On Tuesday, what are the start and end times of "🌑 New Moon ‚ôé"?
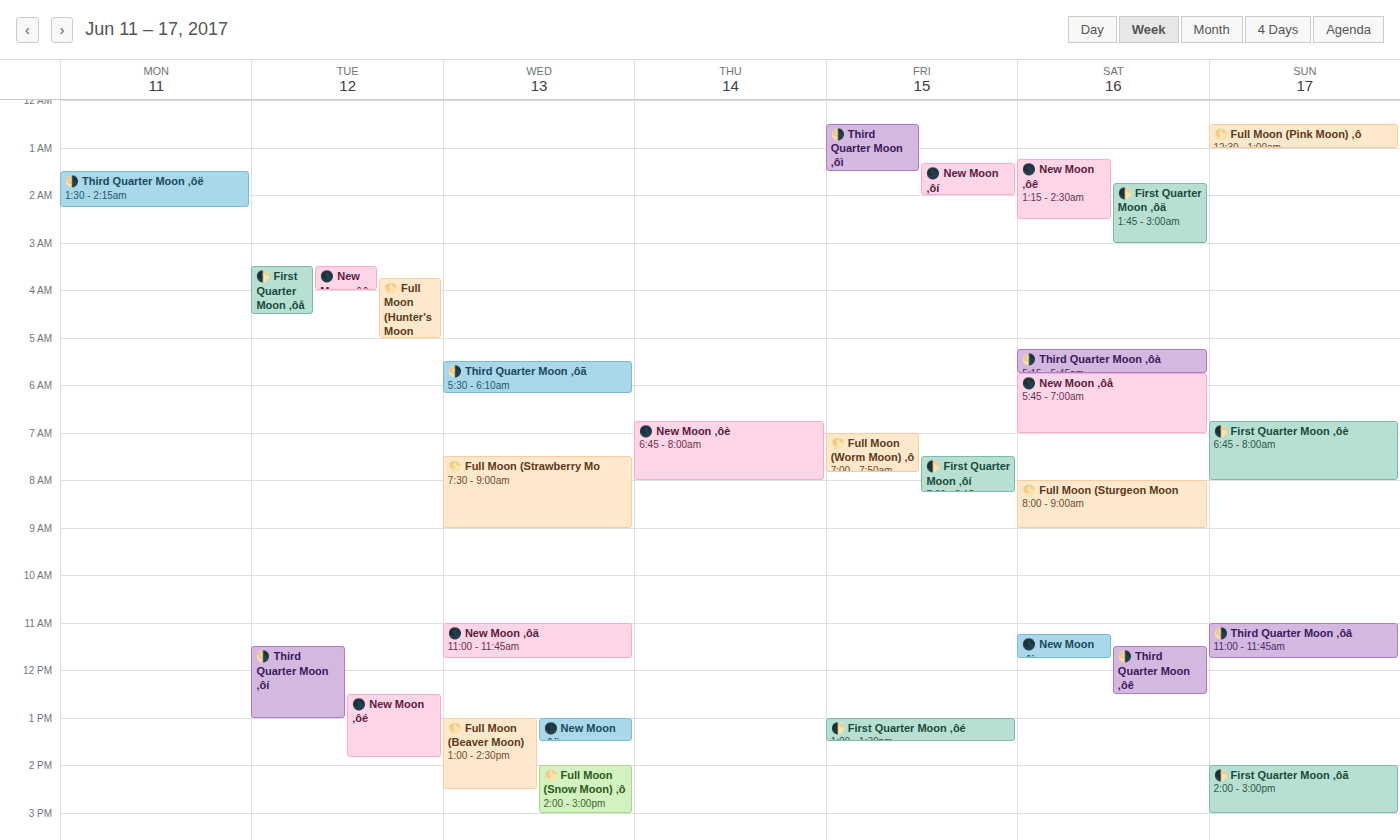
12:30 PM to 1:50 PM